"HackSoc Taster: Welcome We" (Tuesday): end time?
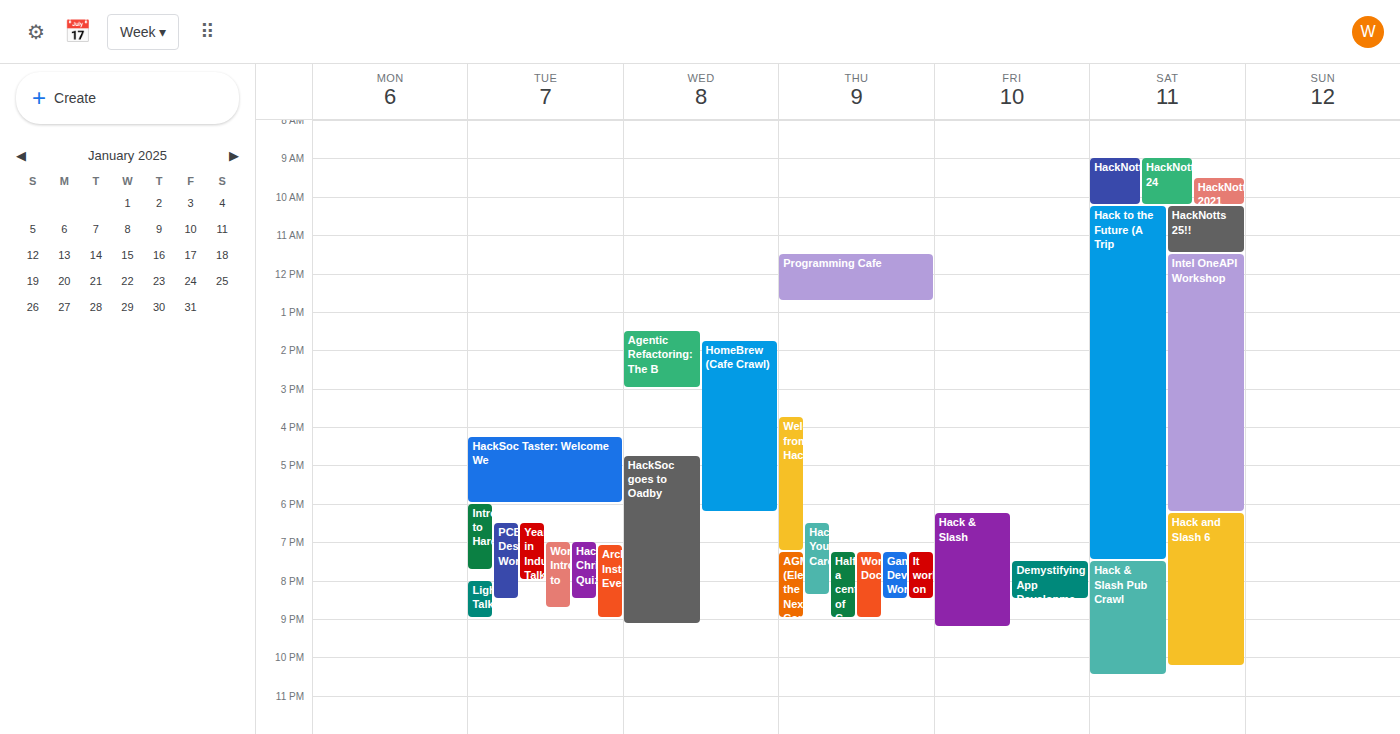
6:00 PM